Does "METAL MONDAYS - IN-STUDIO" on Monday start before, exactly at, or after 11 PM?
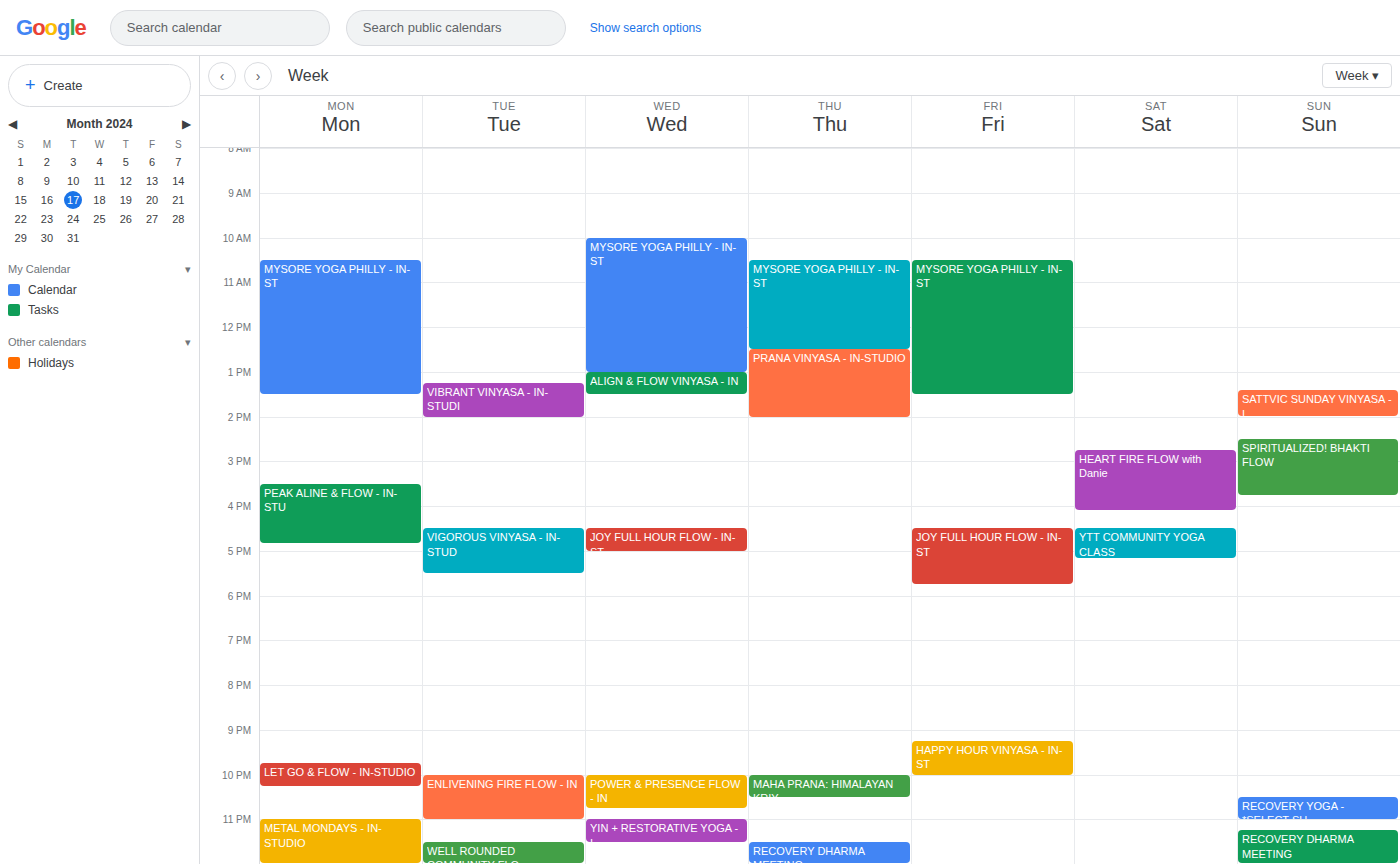
11:00 PM -- exactly at 11 PM, on the 11 PM line.